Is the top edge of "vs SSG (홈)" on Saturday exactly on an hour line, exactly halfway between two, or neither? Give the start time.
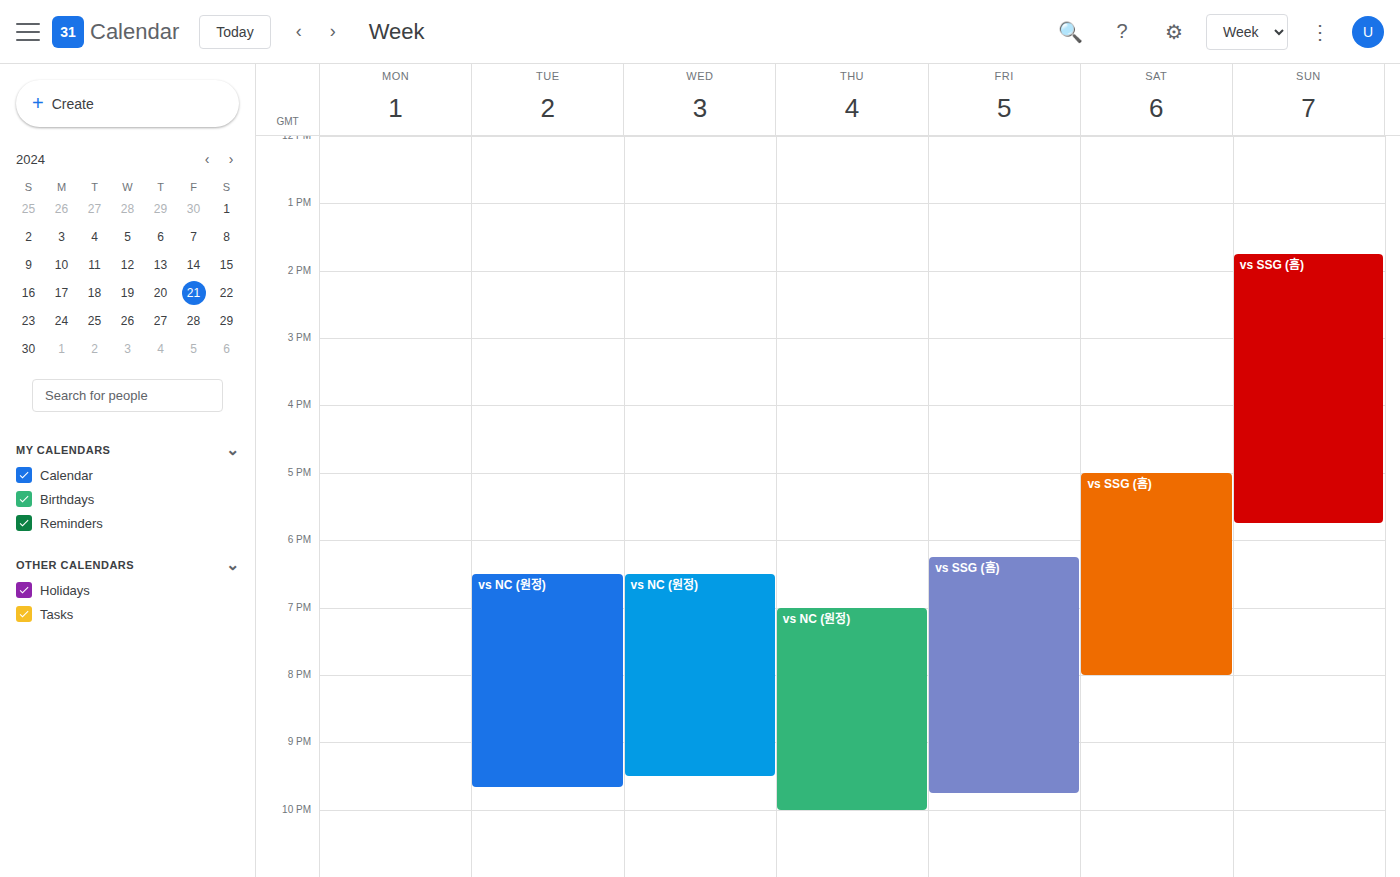
5:00 PM -- exactly on the 5 PM line.